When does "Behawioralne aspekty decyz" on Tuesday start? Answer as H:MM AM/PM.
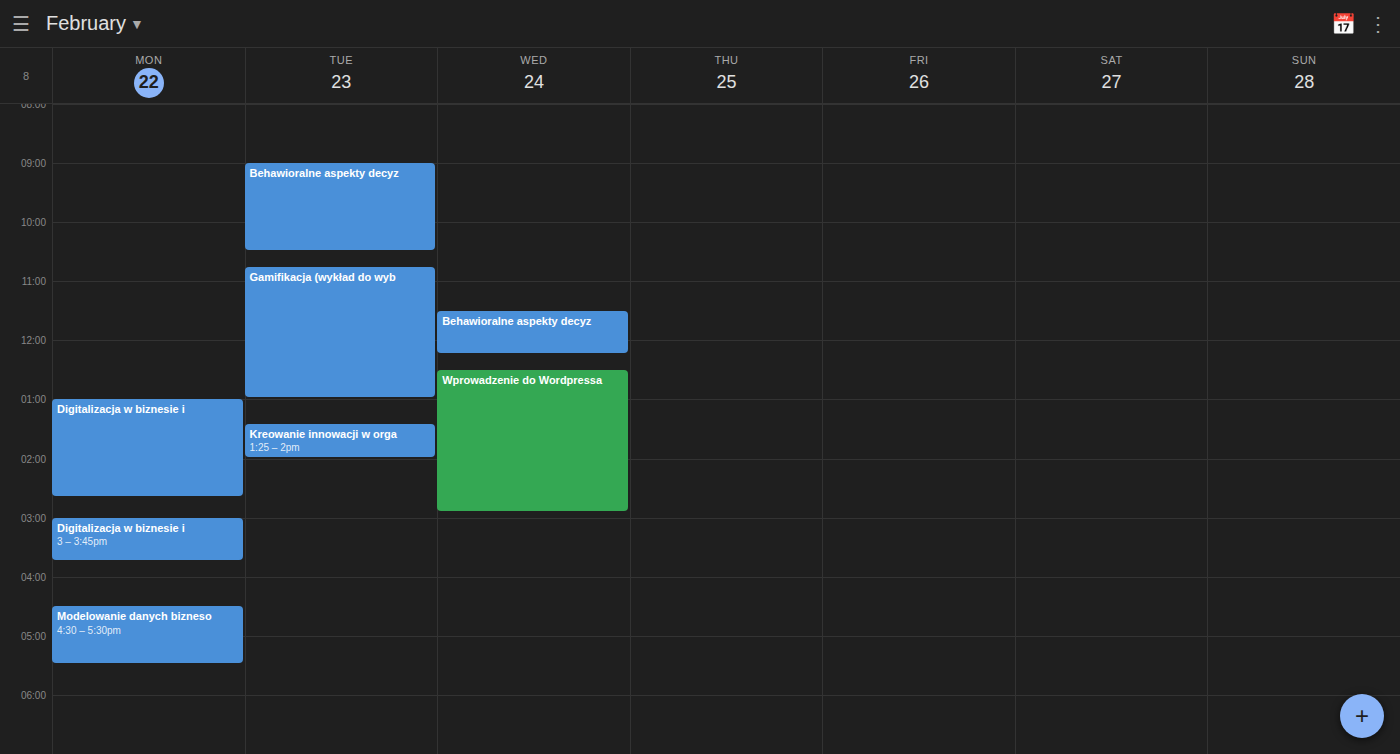
9:00 AM